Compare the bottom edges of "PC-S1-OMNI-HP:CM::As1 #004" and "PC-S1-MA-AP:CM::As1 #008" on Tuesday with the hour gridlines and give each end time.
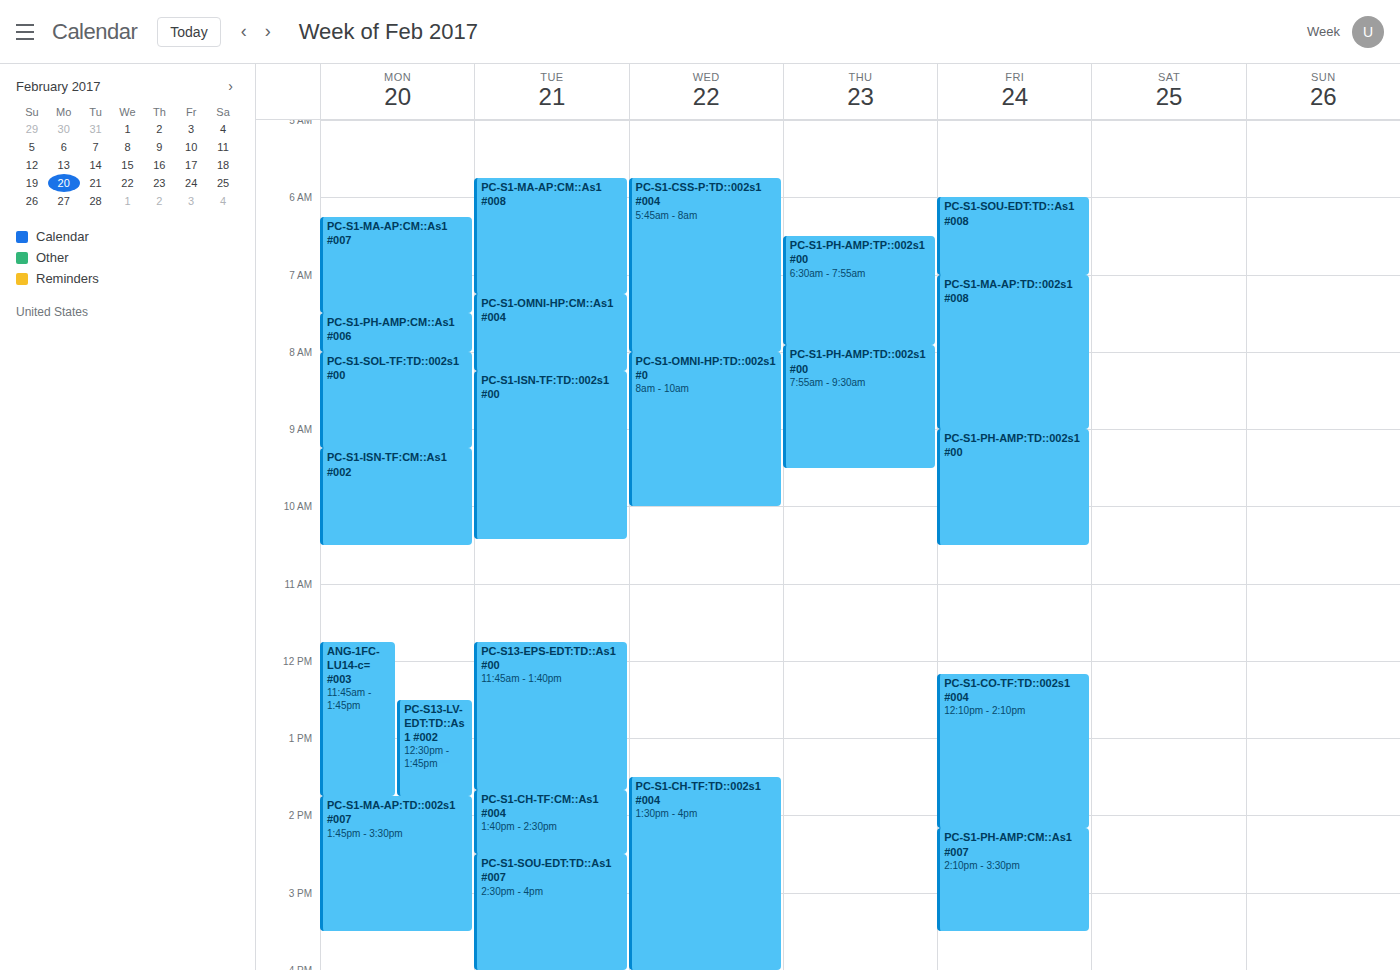
"PC-S1-OMNI-HP:CM::As1 #004": 8:15 AM, neither: a quarter of the way from the 8 AM line to the 9 AM line. "PC-S1-MA-AP:CM::As1 #008": 7:15 AM, neither: a quarter of the way from the 7 AM line to the 8 AM line.